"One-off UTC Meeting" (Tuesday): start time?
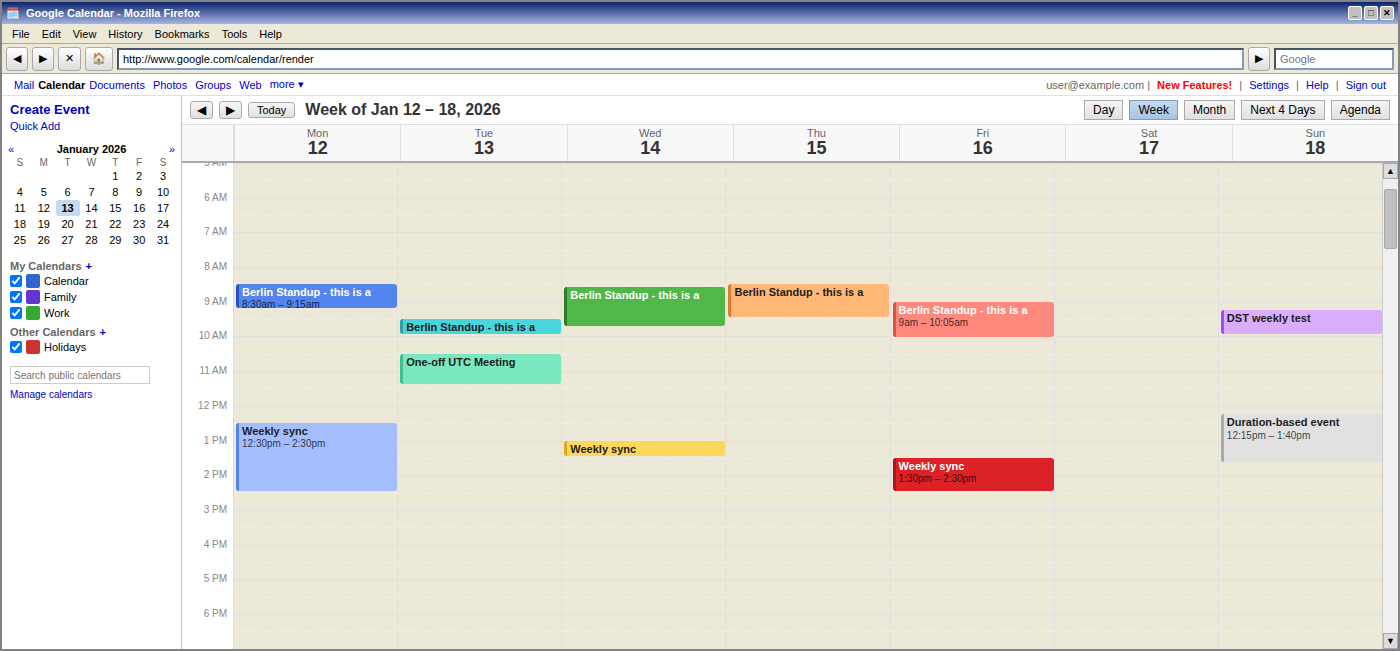
10:30 AM